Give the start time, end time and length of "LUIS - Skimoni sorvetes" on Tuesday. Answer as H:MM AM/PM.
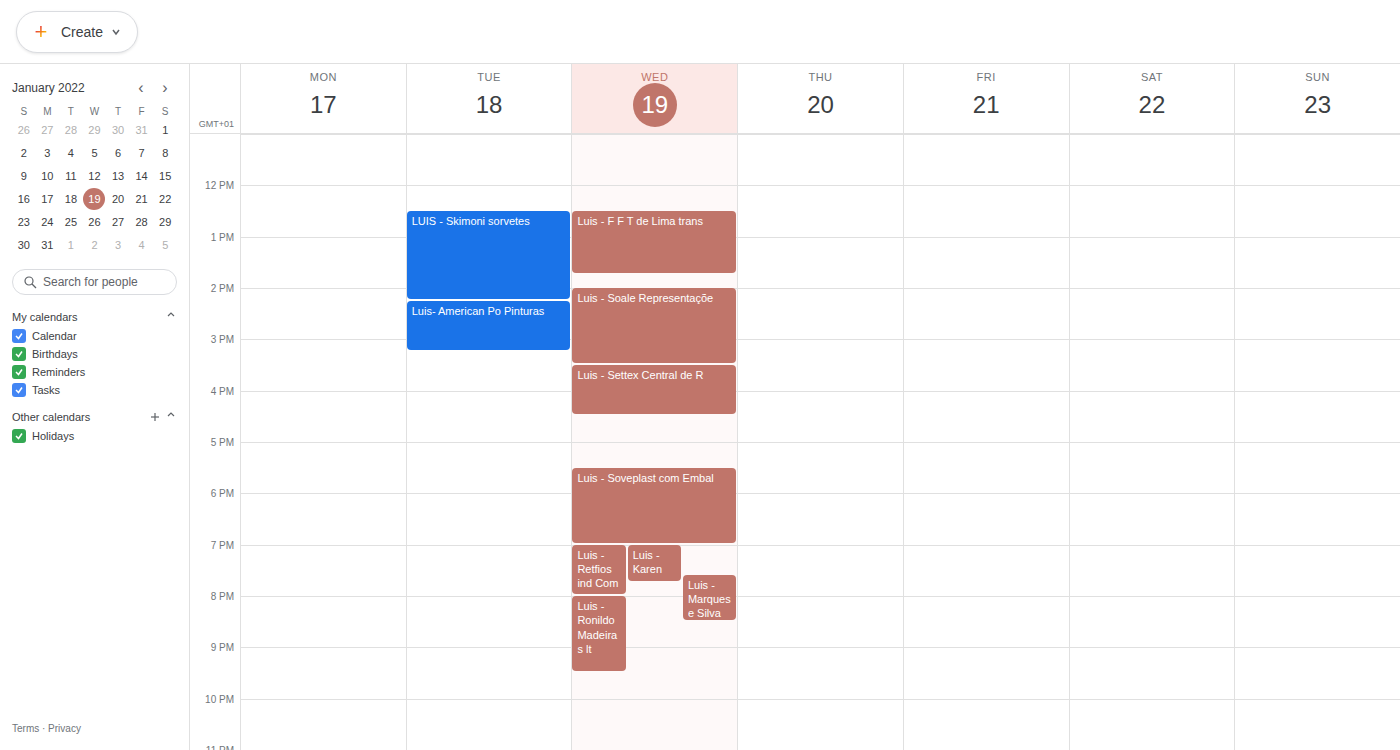
12:30 PM to 2:15 PM, 1 hour 45 minutes